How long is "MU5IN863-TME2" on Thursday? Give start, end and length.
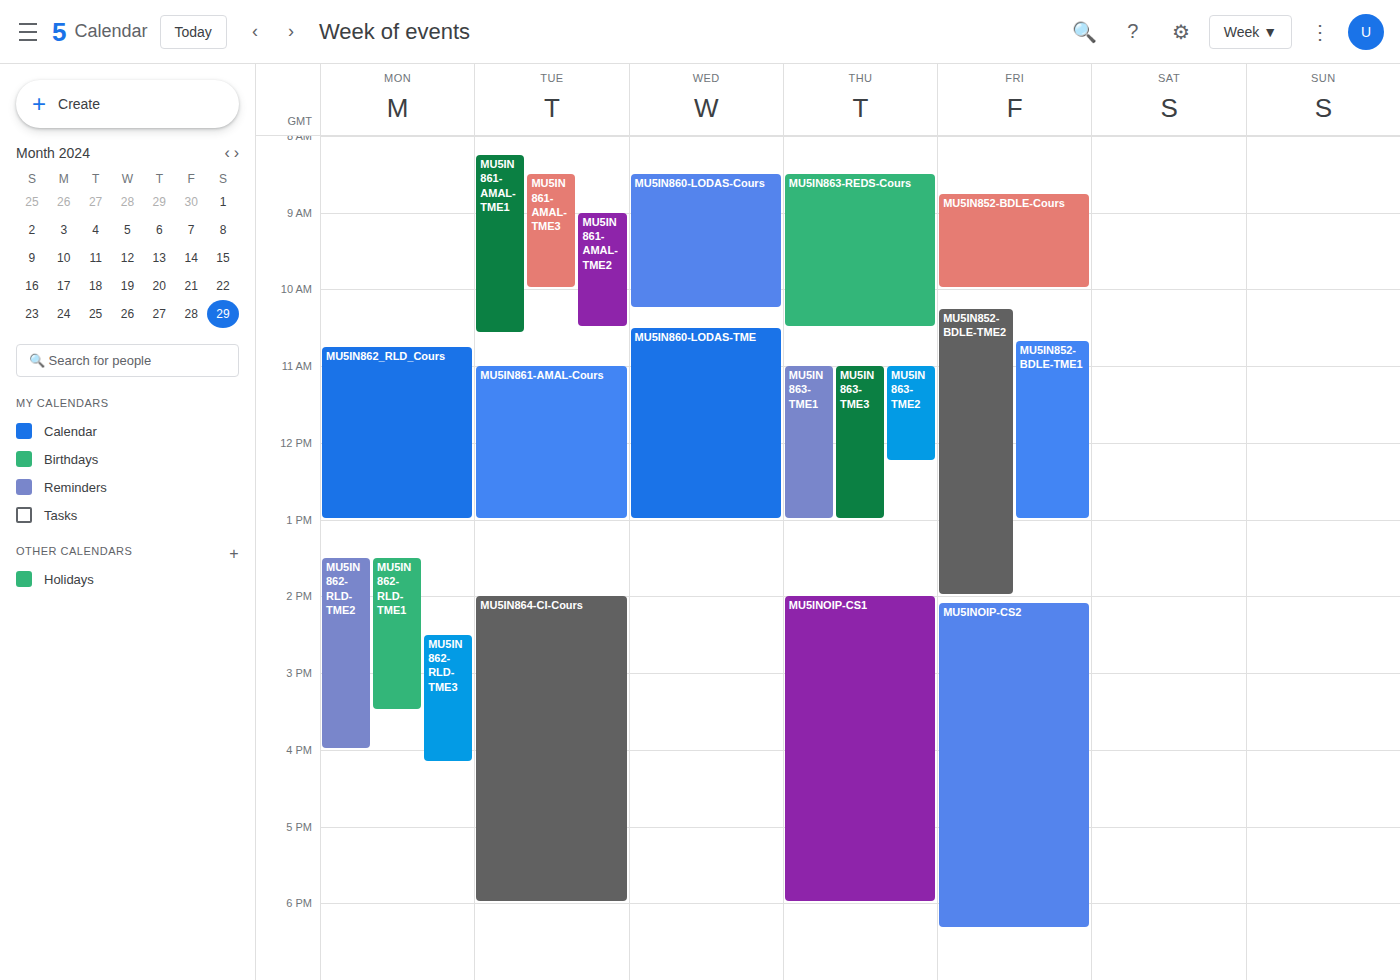
11:00 to 12:15, 1 hour 15 minutes